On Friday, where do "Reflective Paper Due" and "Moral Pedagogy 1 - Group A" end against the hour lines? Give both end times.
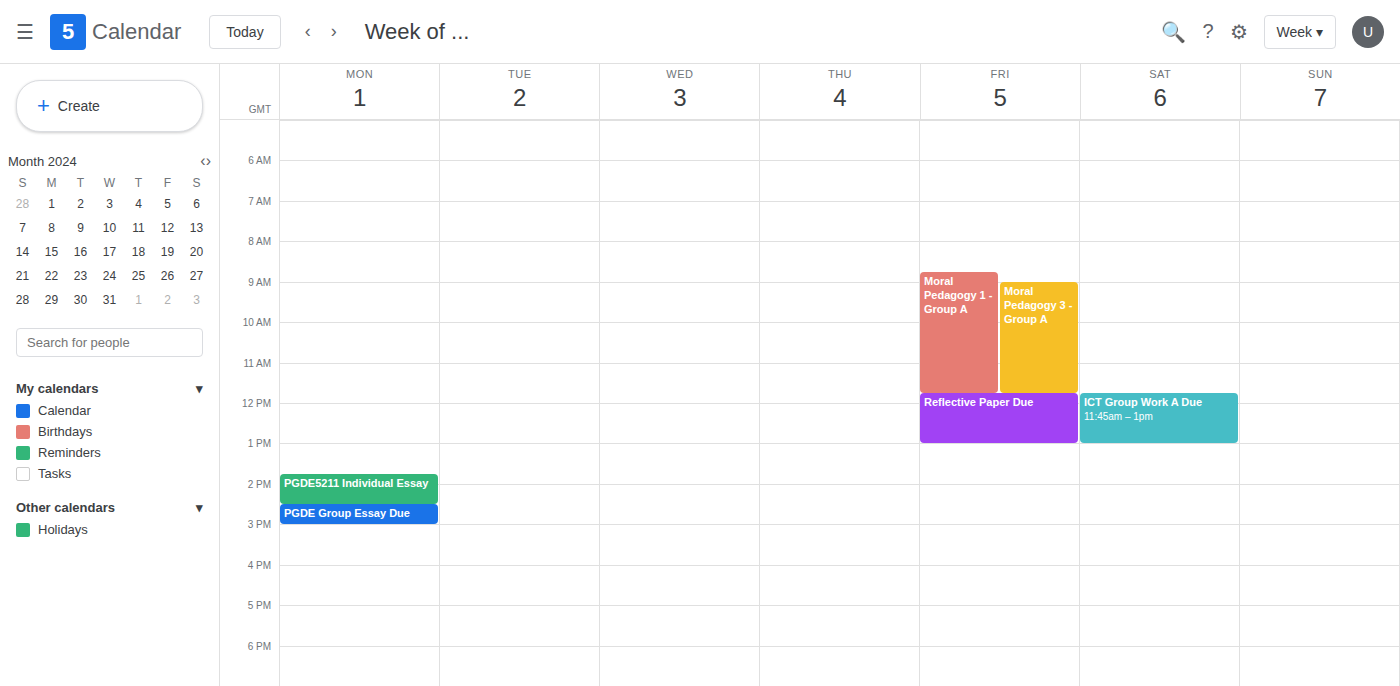
"Reflective Paper Due": 1:00 PM, exactly on the 1 PM line. "Moral Pedagogy 1 - Group A": 11:45 AM, neither: three quarters of the way from the 11 AM line to the 12 PM line.